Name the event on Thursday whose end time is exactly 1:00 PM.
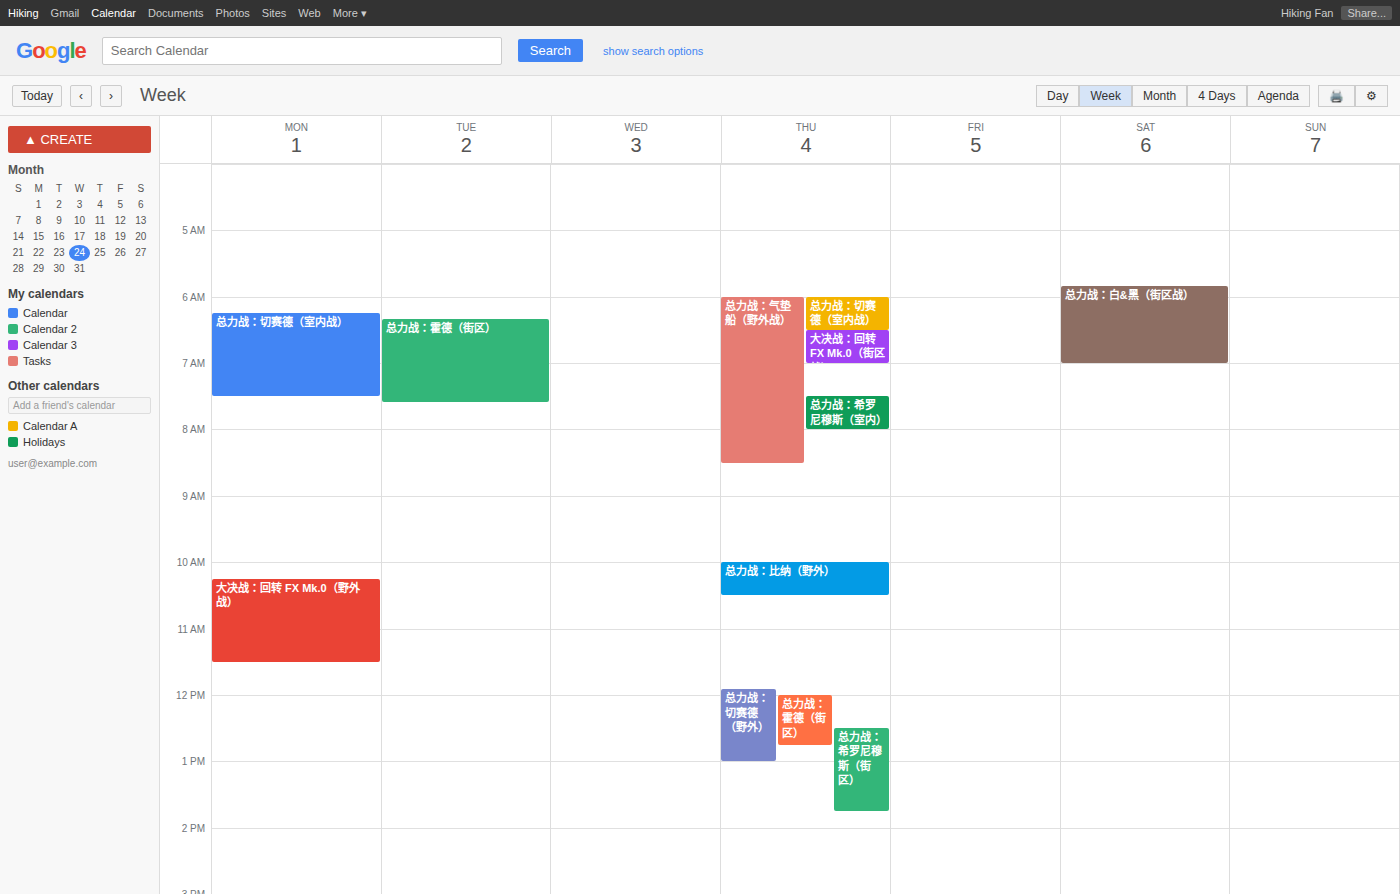
"总力战：切赛德（野外）"